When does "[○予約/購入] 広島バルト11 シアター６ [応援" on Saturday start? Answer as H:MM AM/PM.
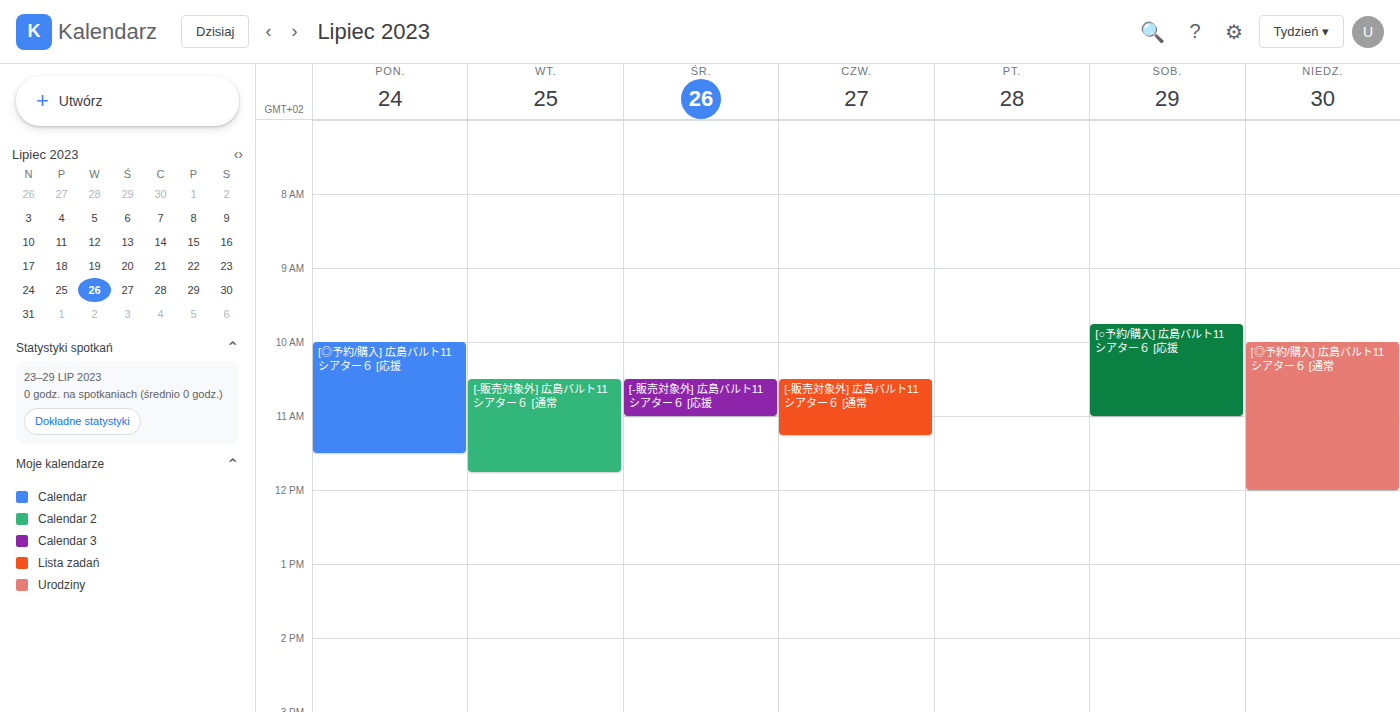
9:45 AM